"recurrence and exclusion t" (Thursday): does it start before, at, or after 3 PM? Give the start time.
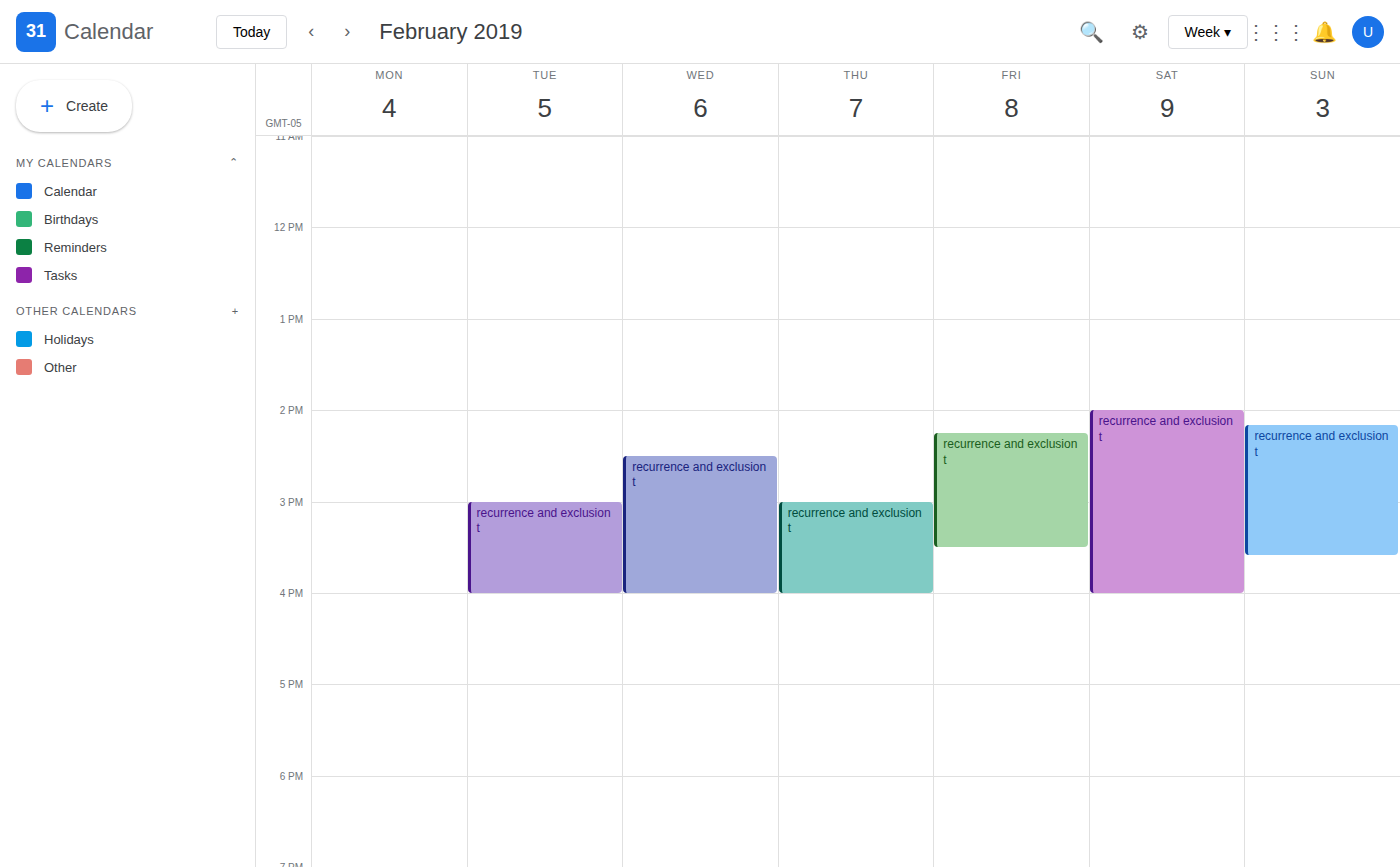
3:00 PM -- exactly at 3 PM, on the 3 PM line.